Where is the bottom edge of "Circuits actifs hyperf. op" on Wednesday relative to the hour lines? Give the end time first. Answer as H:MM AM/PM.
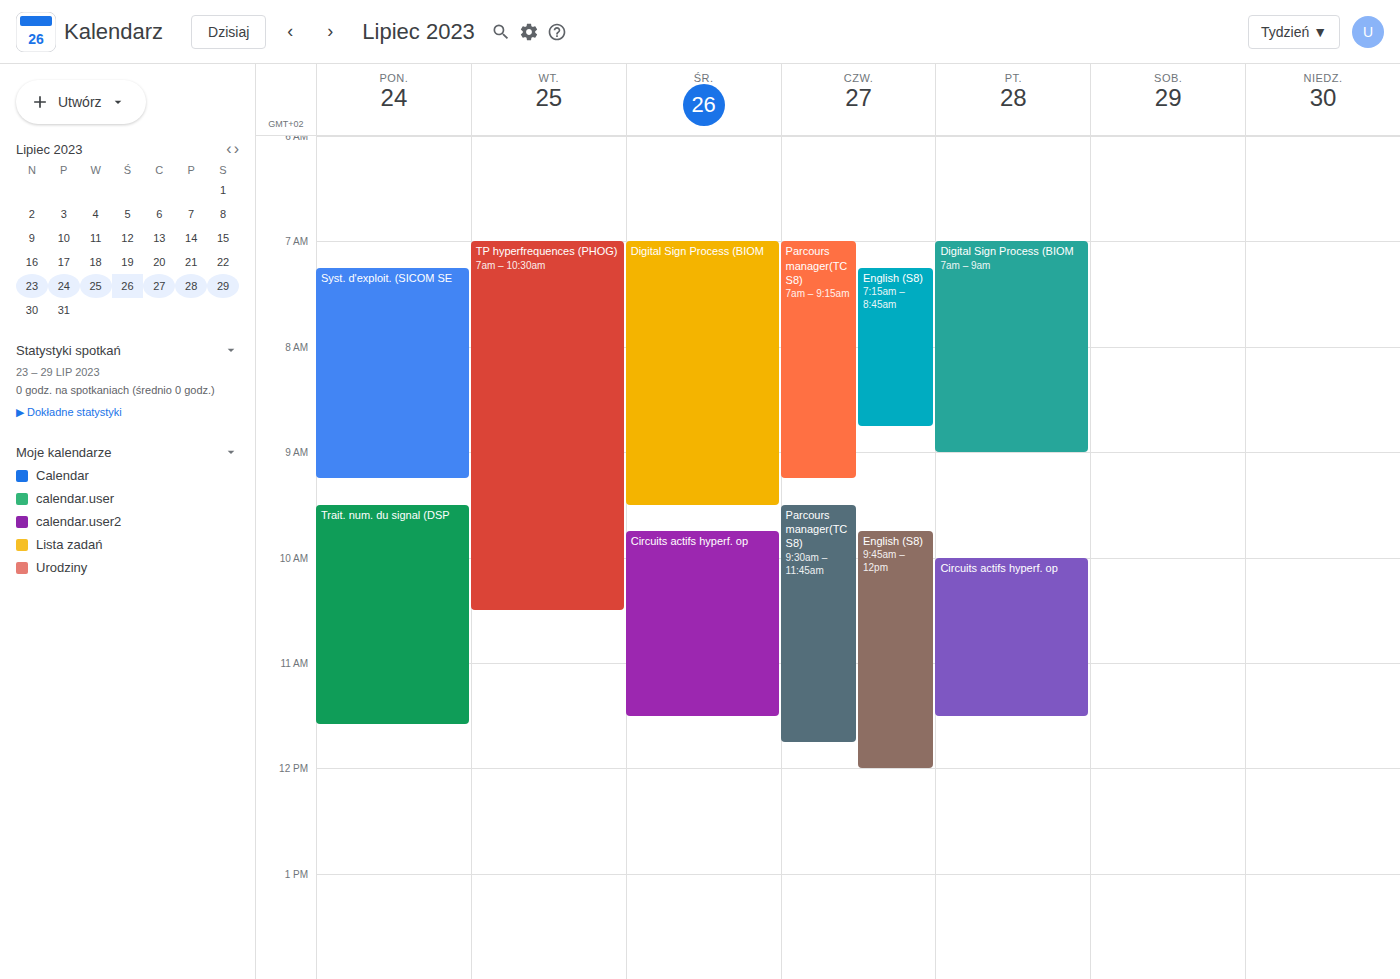
11:30 AM -- halfway between the 11 AM and 12 PM lines.